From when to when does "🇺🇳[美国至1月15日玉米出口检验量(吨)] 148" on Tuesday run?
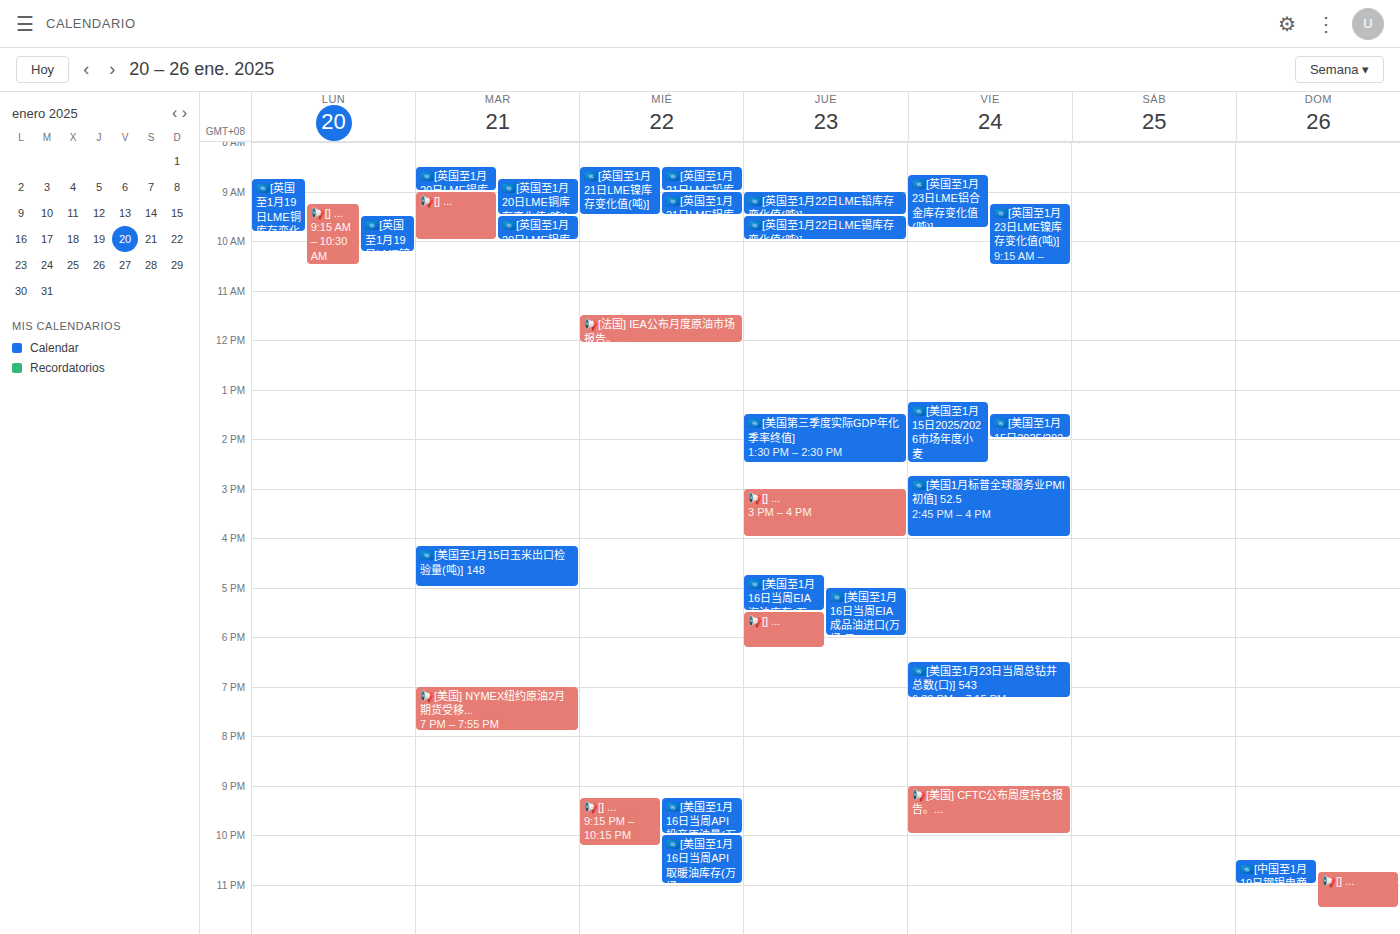
4:10 PM to 5:00 PM